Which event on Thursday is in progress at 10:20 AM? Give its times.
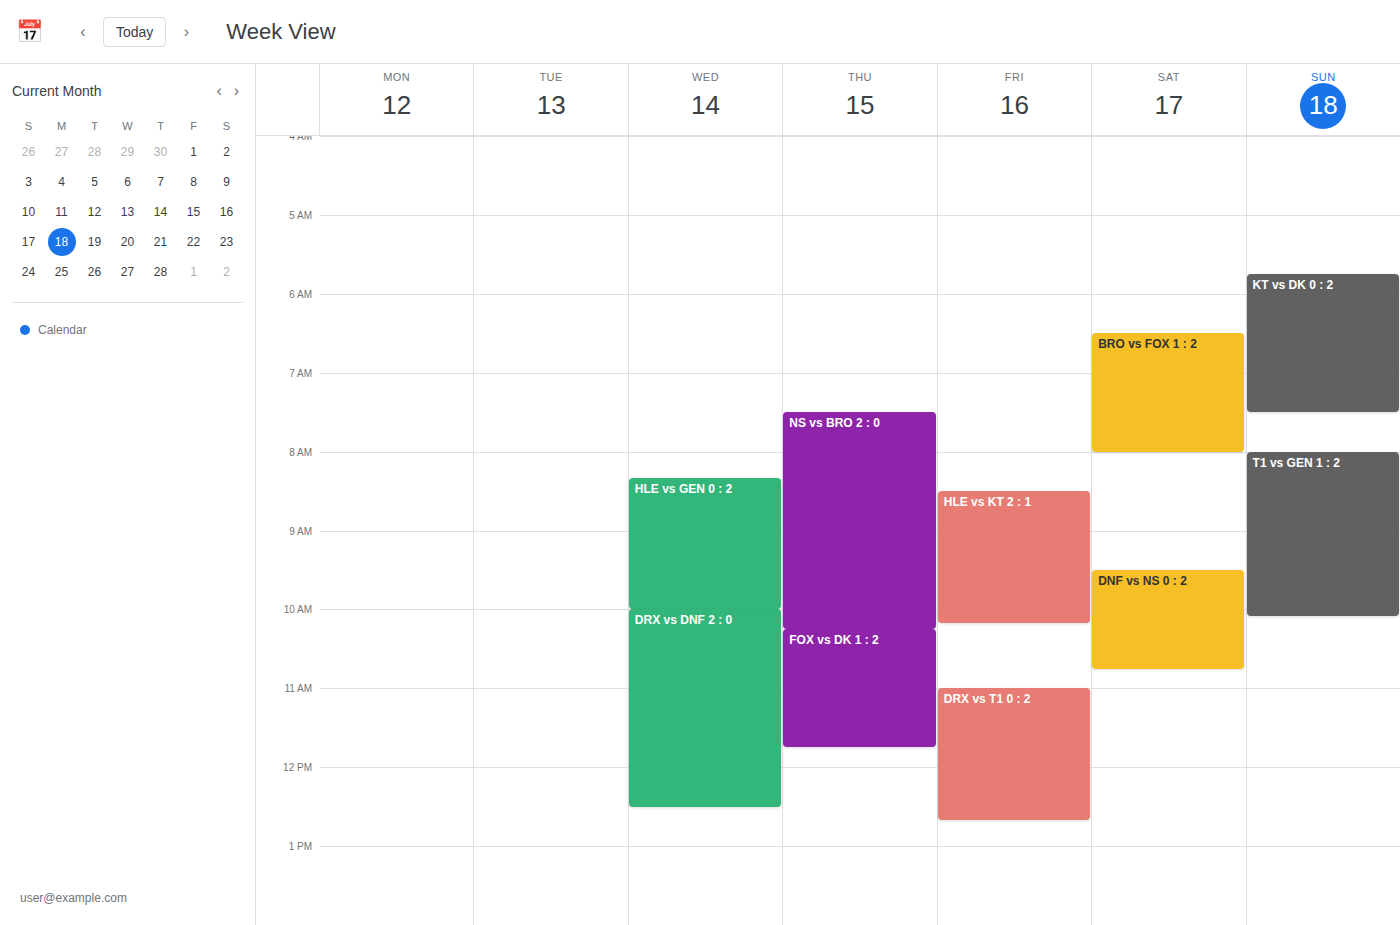
"FOX vs DK 1 : 2", 10:15 AM to 11:45 AM